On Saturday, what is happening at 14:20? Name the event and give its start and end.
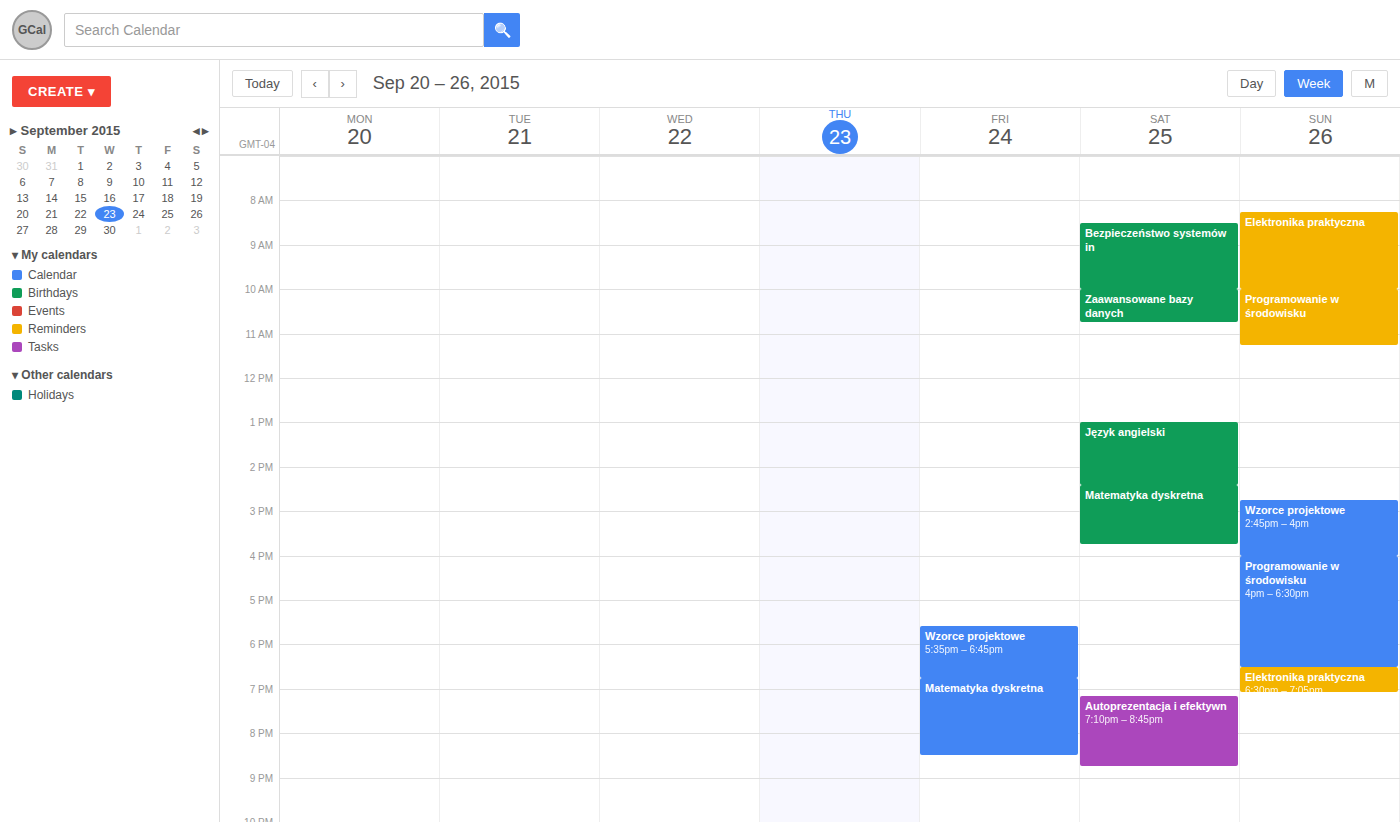
"Język angielski", 13:00 to 14:25